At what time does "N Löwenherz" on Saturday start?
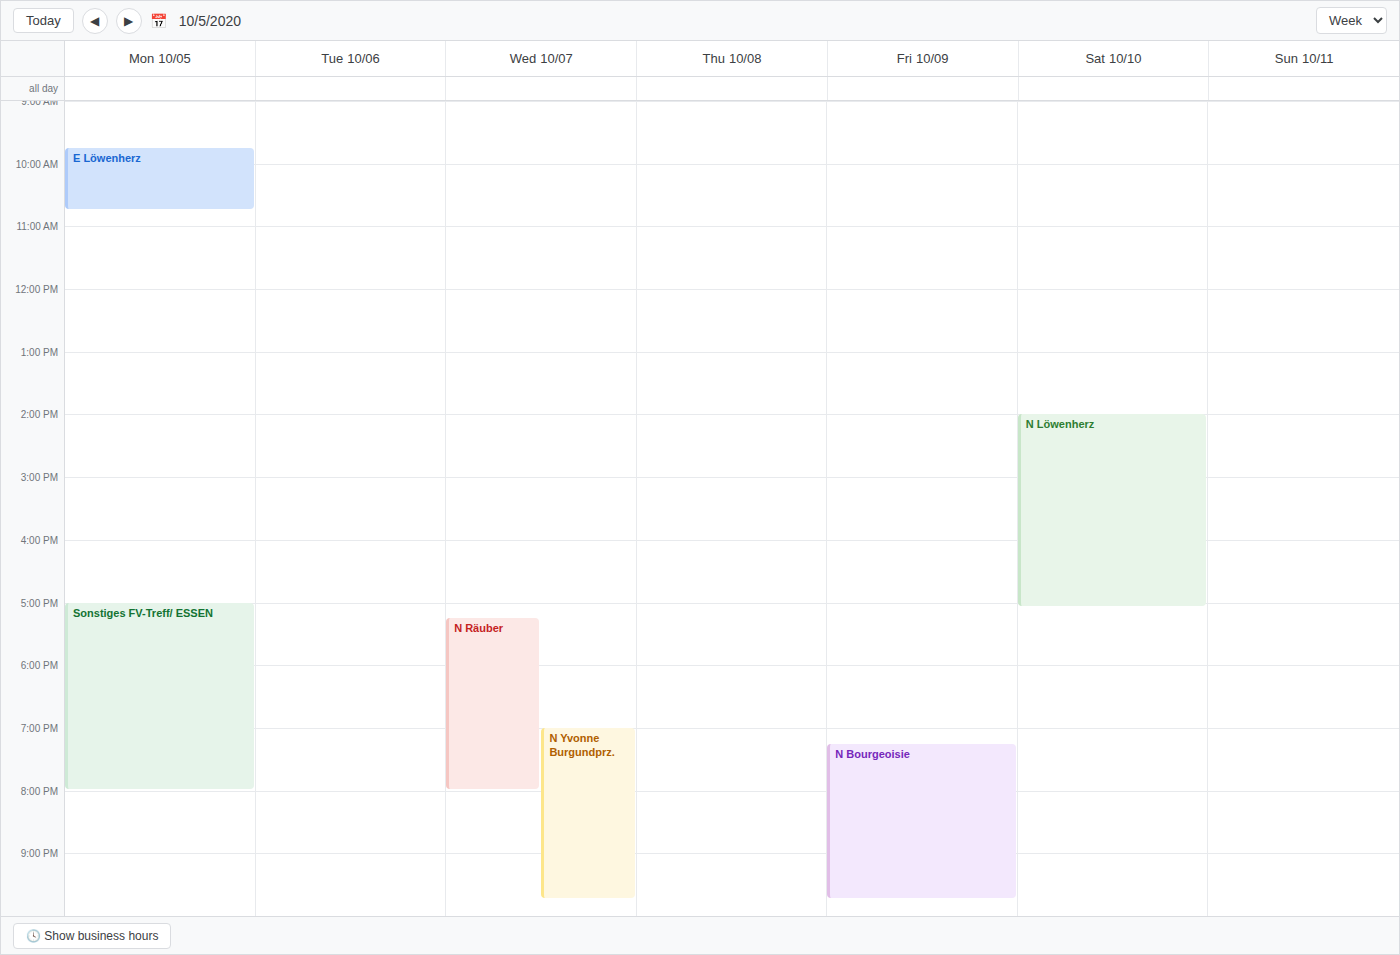
2:00 PM